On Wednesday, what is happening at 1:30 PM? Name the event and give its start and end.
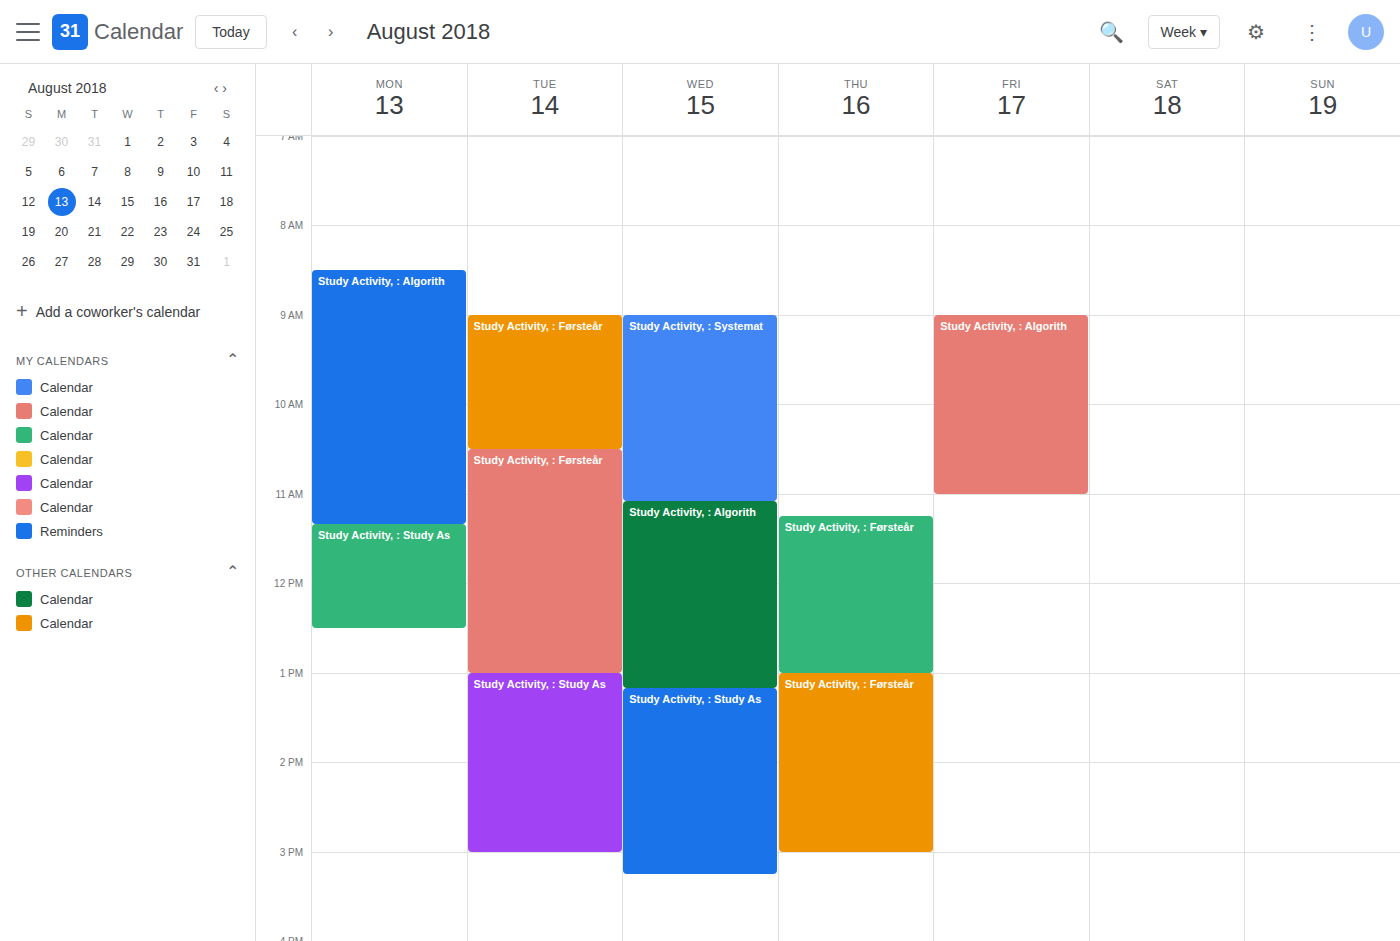
"Study Activity, : Study As", 1:10 PM to 3:15 PM